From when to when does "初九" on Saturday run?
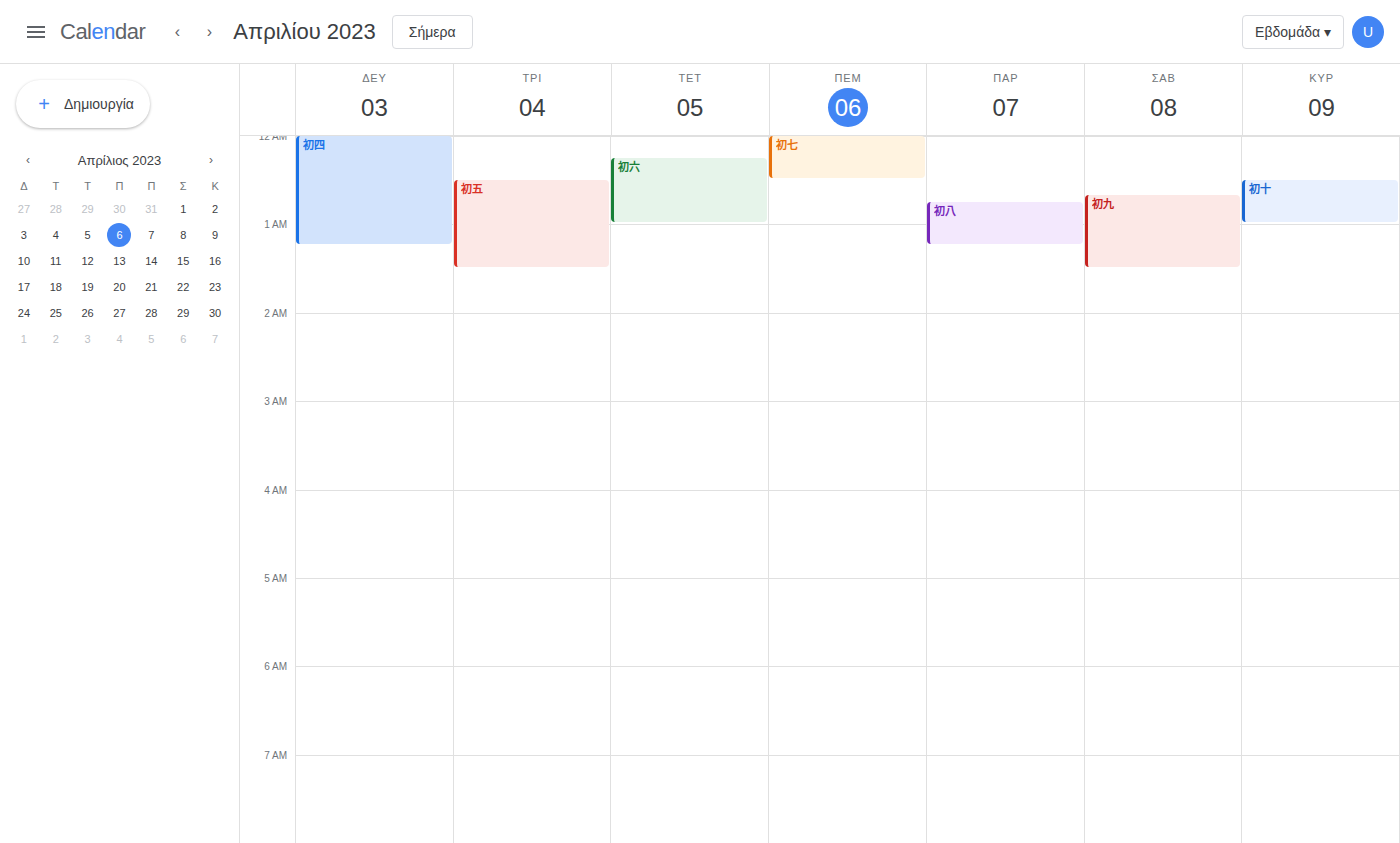
12:40 AM to 1:30 AM